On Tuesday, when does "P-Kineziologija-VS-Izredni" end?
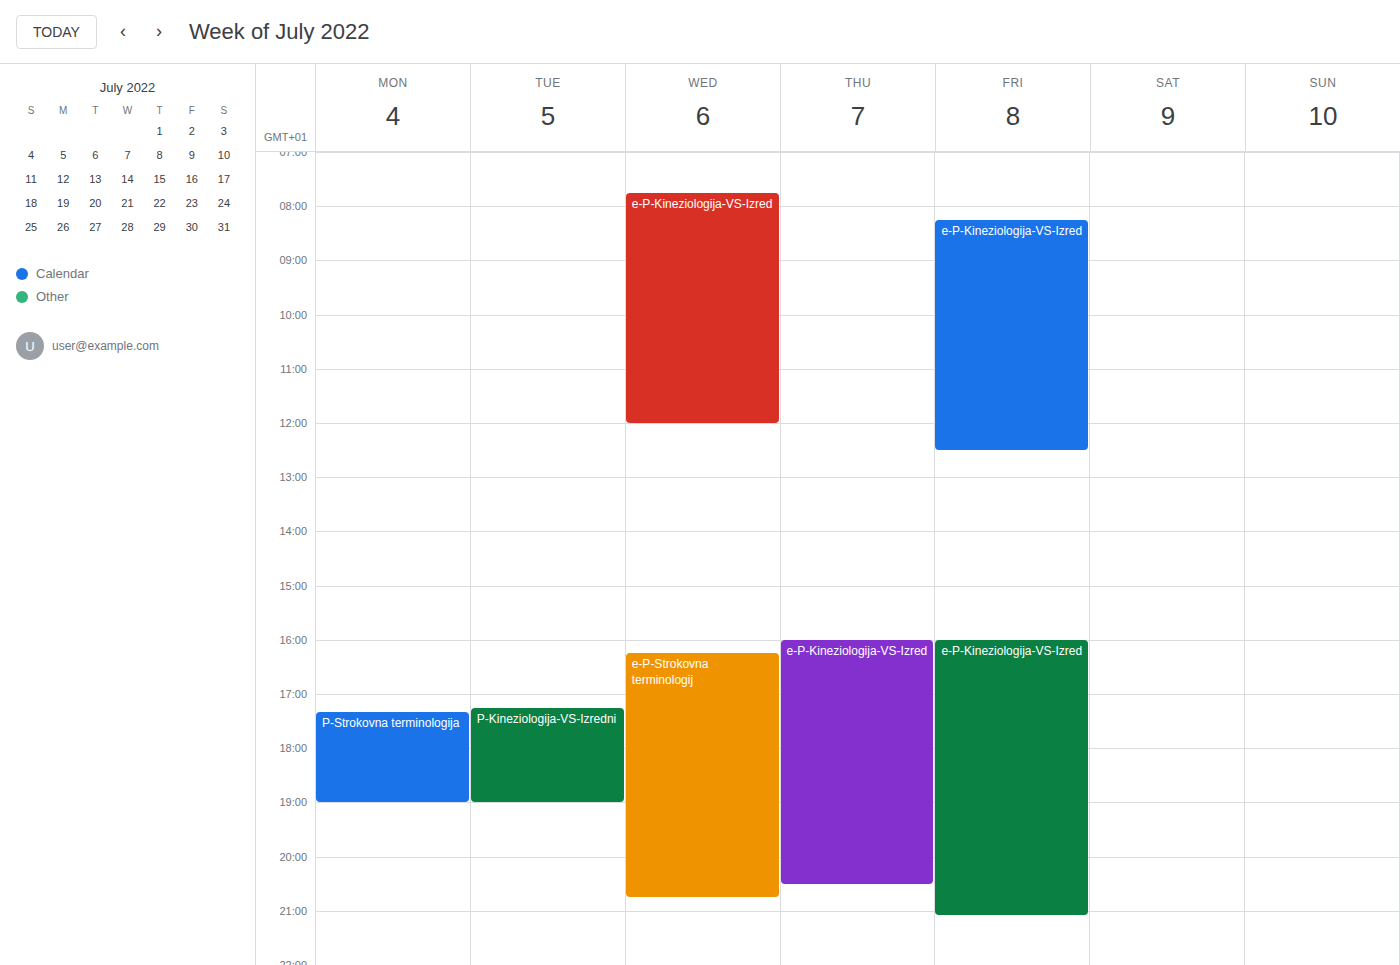
7:00 PM